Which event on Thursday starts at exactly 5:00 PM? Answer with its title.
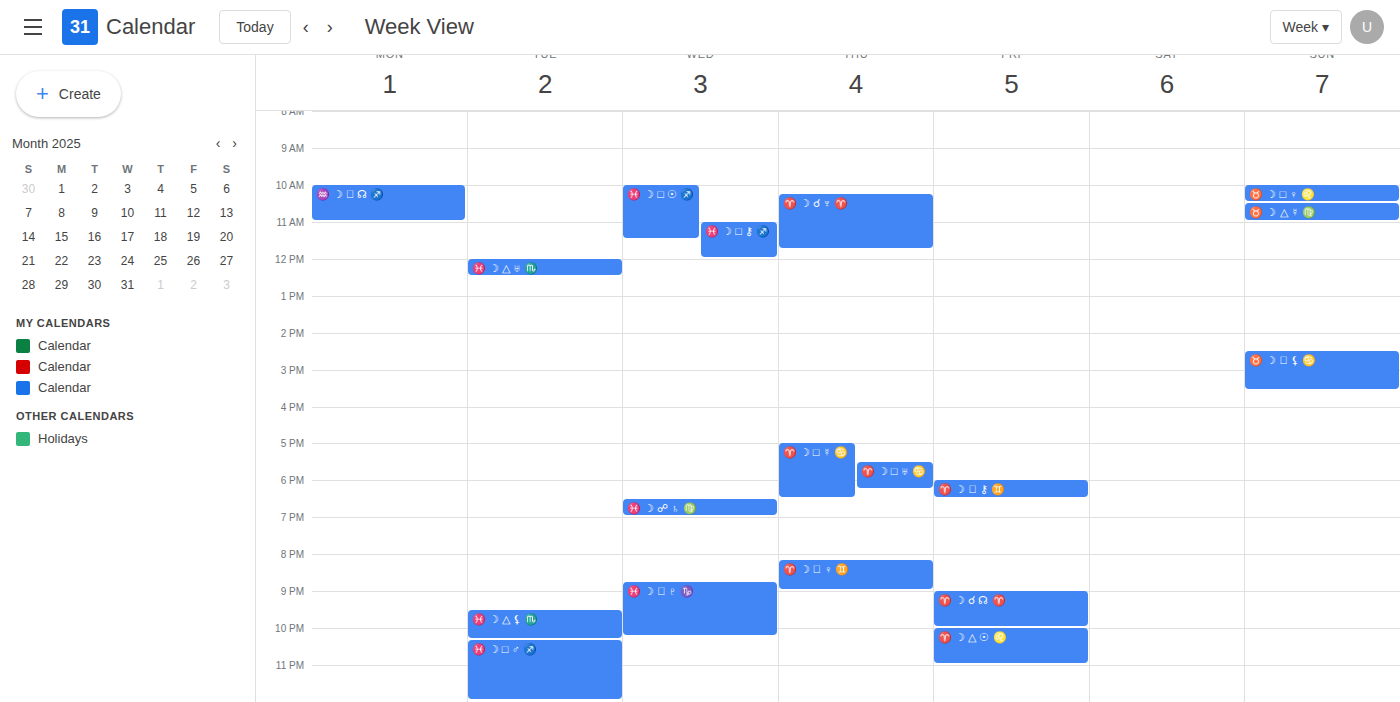
"♈️ ☽ □ ☿ ♋️"